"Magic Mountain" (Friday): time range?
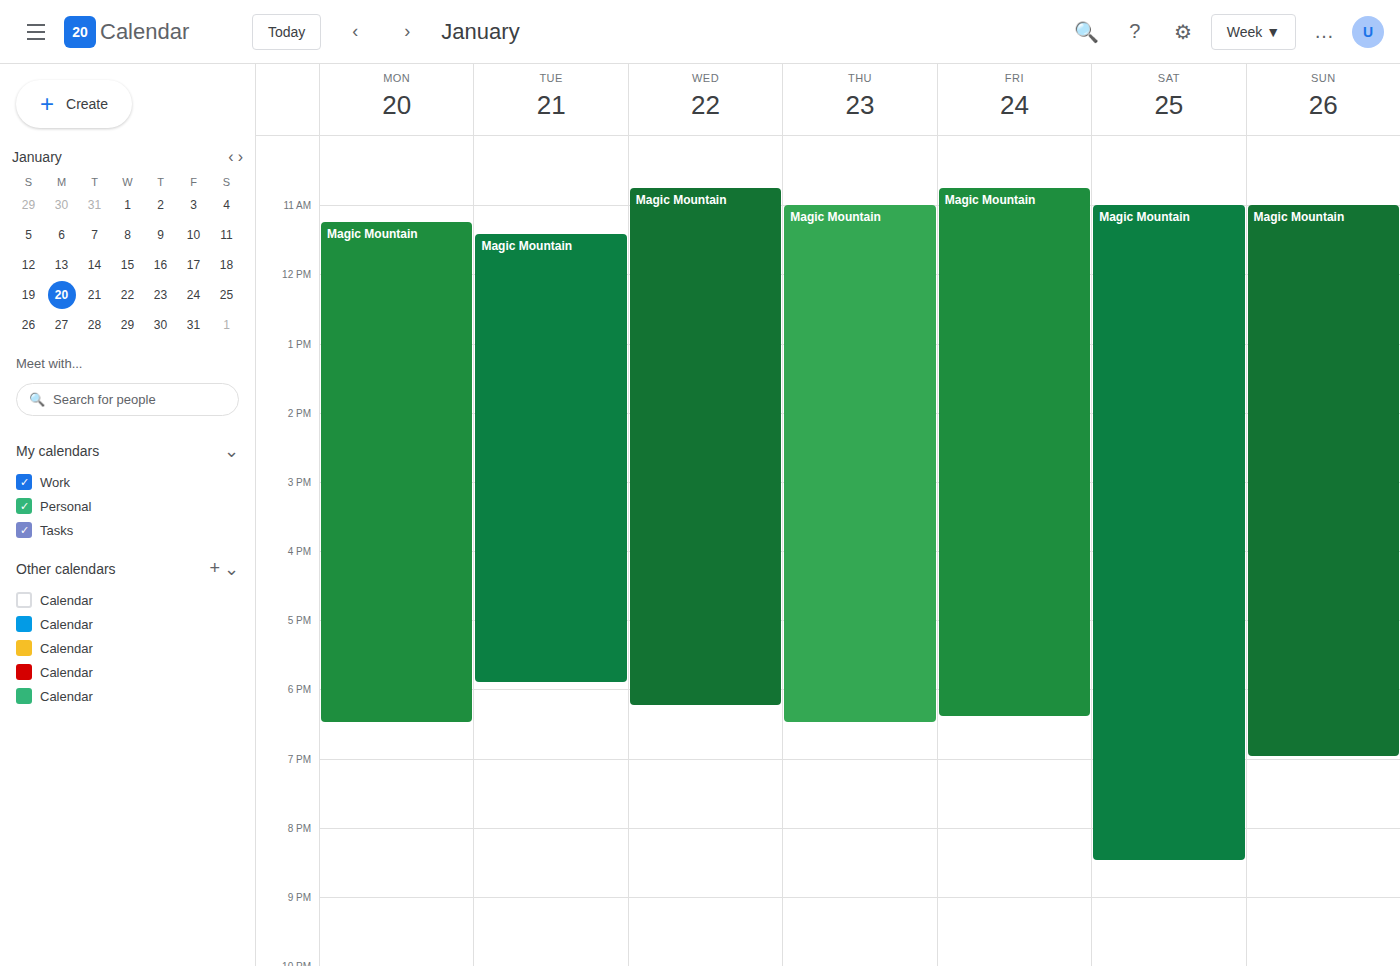
10:45 to 18:25